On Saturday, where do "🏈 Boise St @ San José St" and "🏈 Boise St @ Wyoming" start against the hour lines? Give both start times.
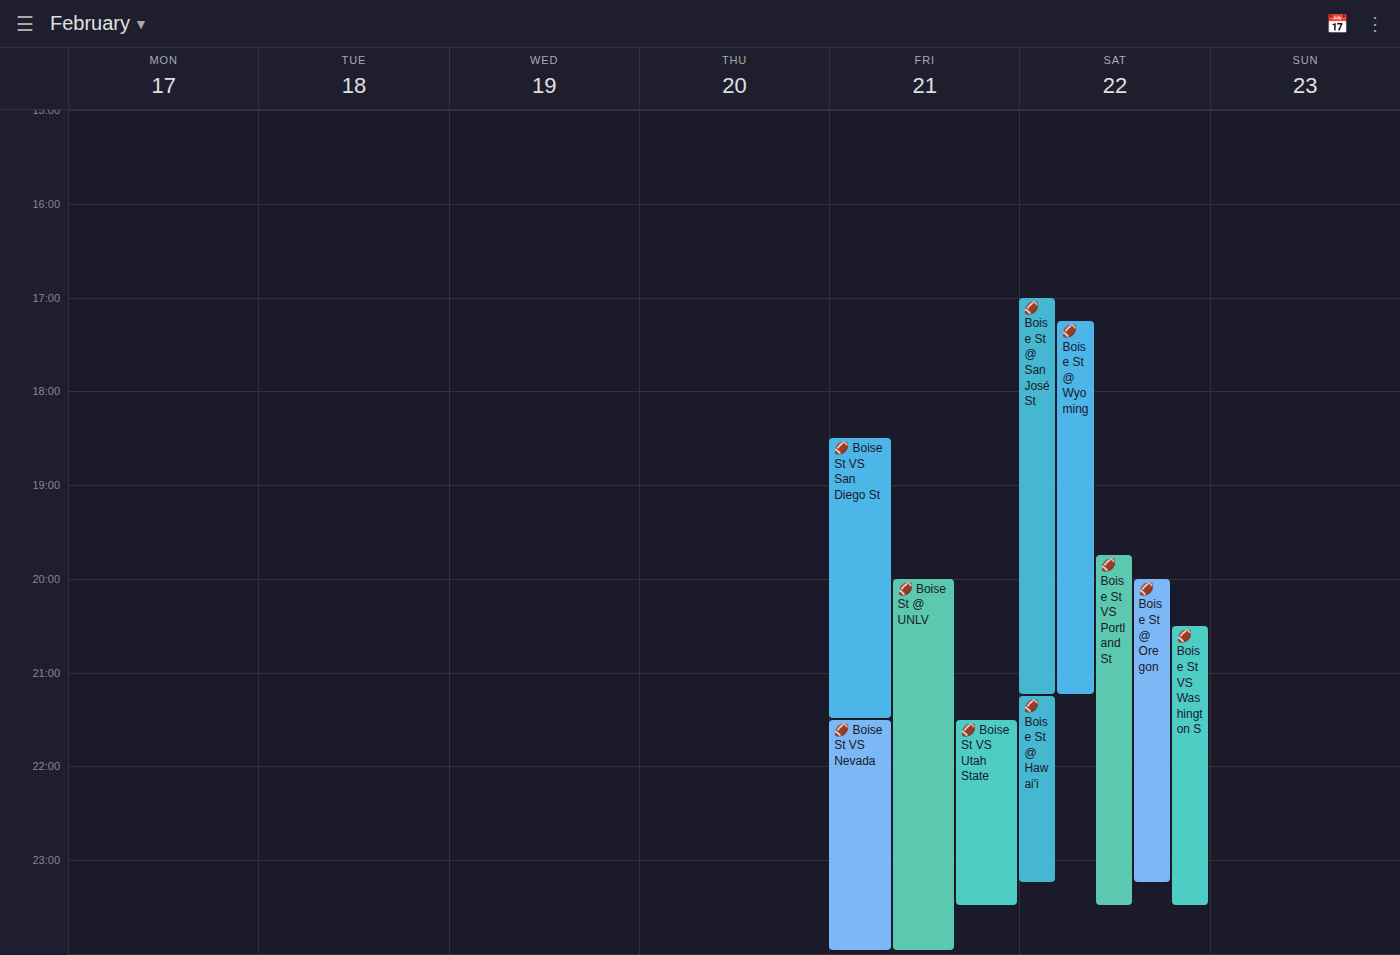
"🏈 Boise St @ San José St": 5:00 PM, exactly on the 5 PM line. "🏈 Boise St @ Wyoming": 5:15 PM, neither: a quarter of the way from the 5 PM line to the 6 PM line.